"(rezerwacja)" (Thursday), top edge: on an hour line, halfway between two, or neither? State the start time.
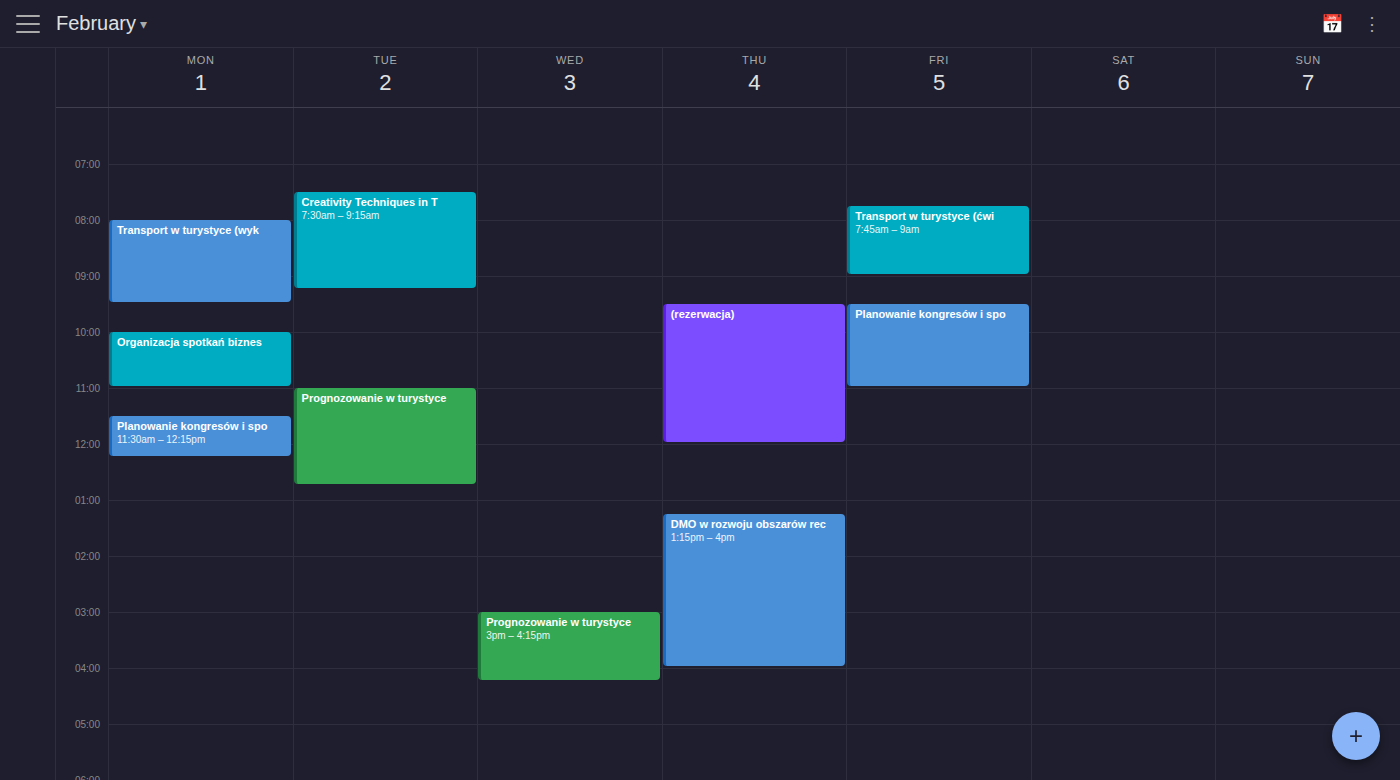
9:30 AM -- halfway between the 9 AM and 10 AM lines.